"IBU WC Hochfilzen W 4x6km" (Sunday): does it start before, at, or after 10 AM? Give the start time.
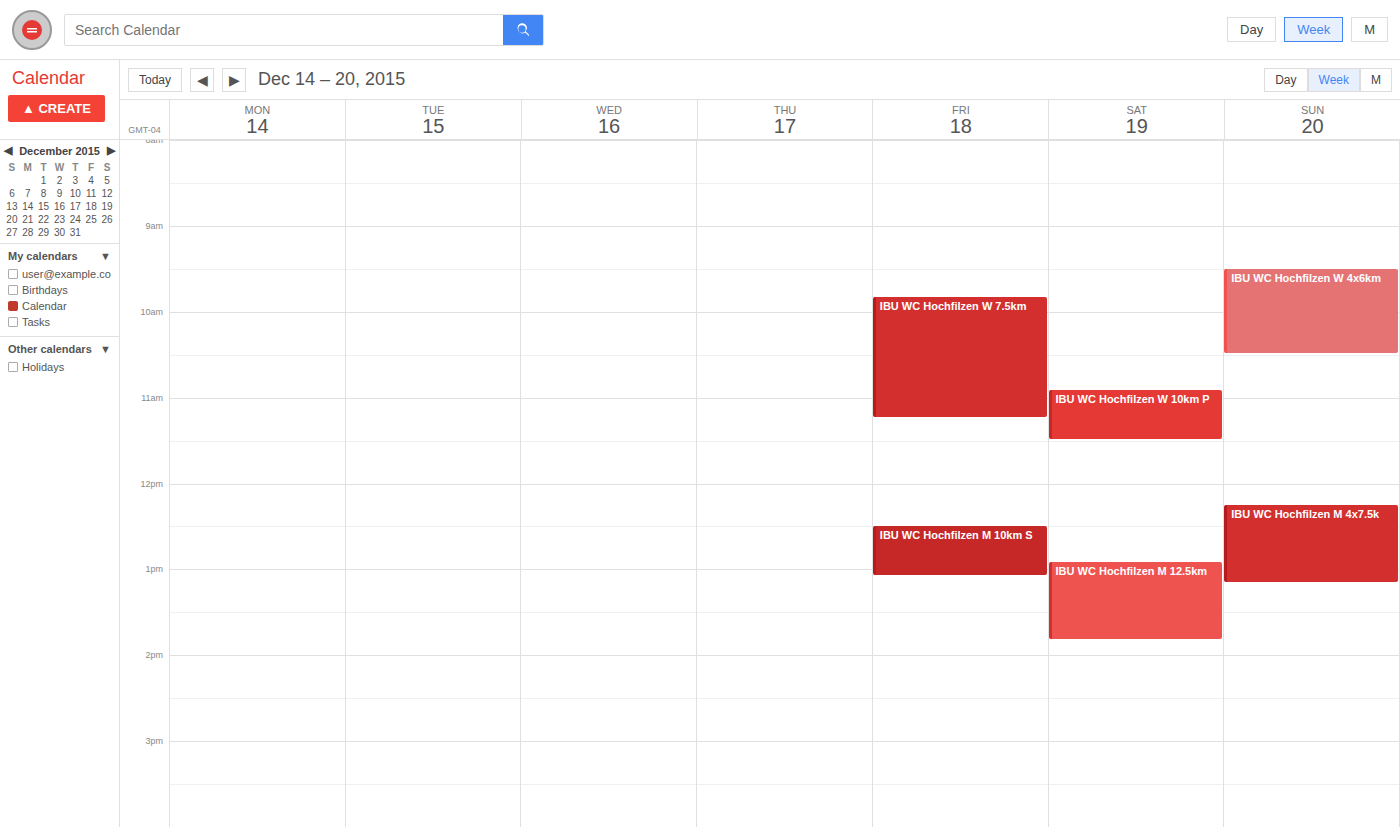
9:30 AM -- before 10 AM, 30 minutes above the 10 AM line.